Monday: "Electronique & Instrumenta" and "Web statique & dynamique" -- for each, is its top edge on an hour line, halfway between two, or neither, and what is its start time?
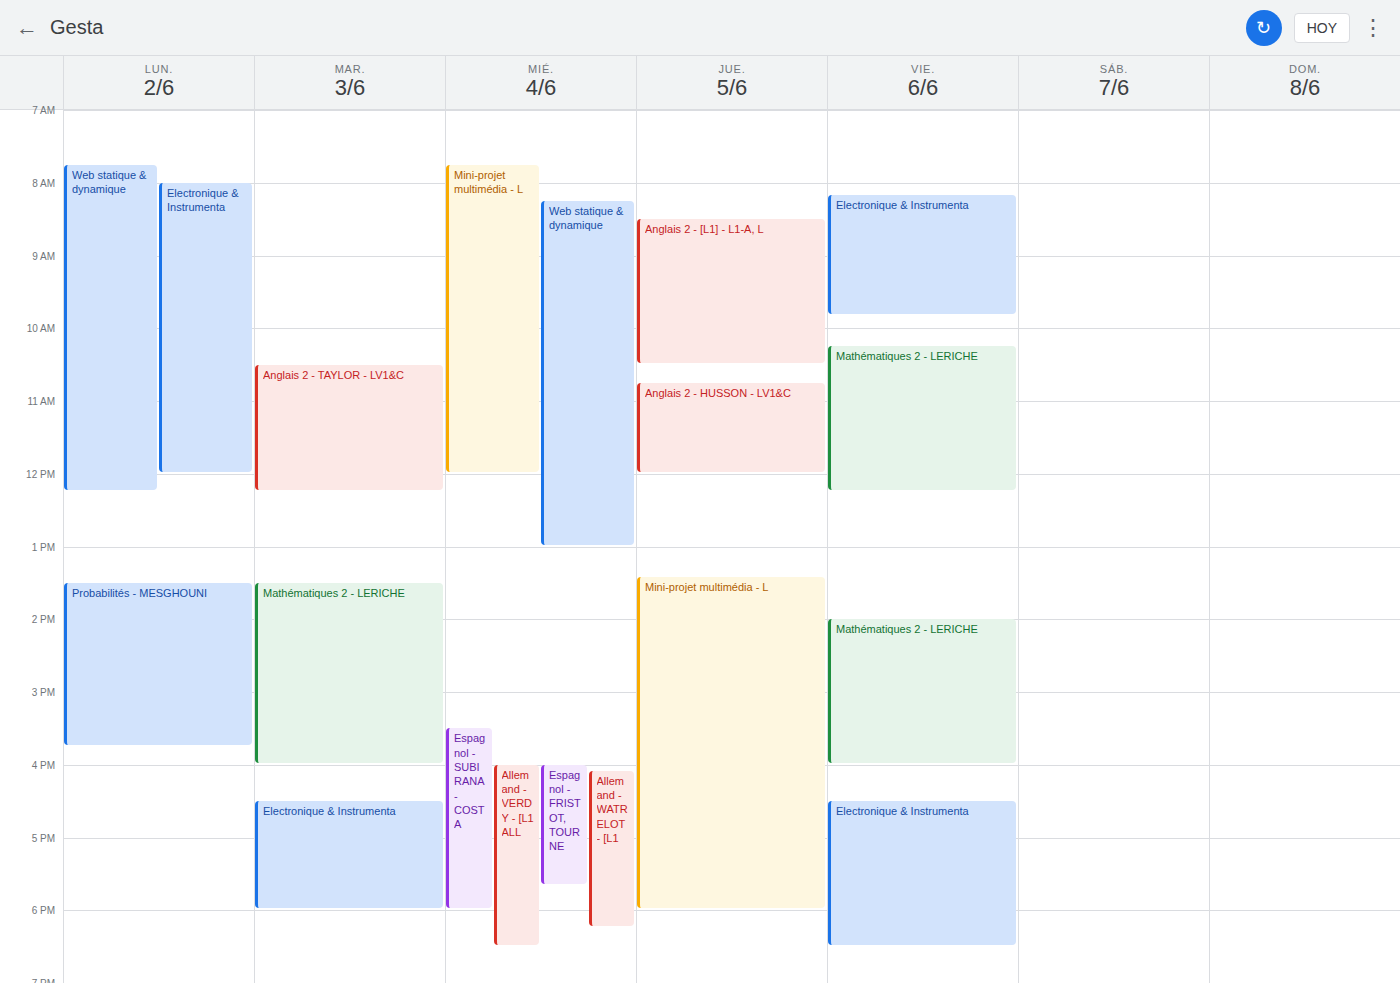
"Electronique & Instrumenta": 8:00 AM, exactly on the 8 AM line. "Web statique & dynamique": 7:45 AM, neither: three quarters of the way from the 7 AM line to the 8 AM line.